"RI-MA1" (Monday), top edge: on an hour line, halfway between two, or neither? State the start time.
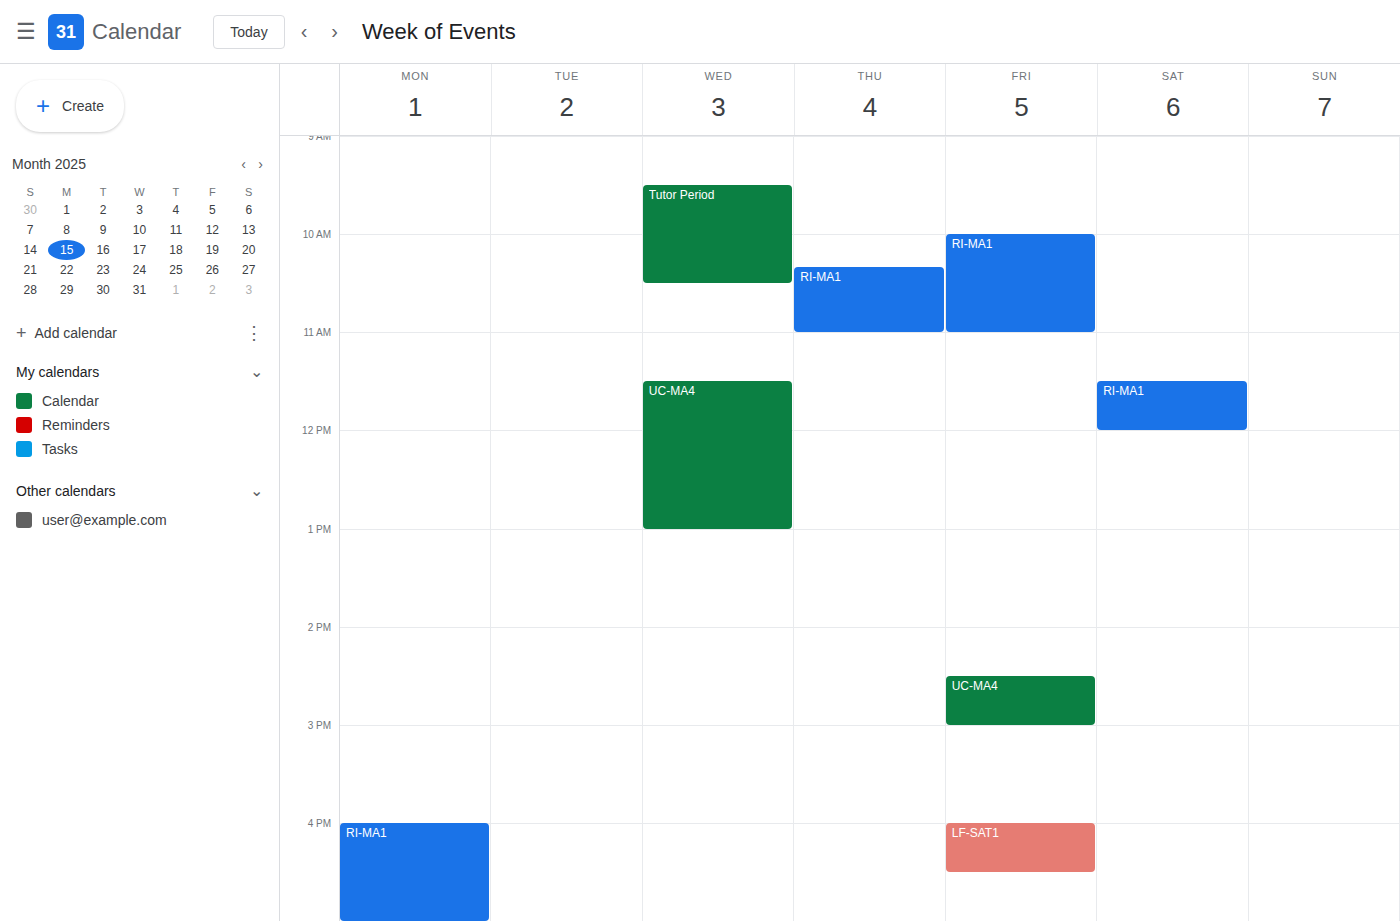
4:00 PM -- exactly on the 4 PM line.